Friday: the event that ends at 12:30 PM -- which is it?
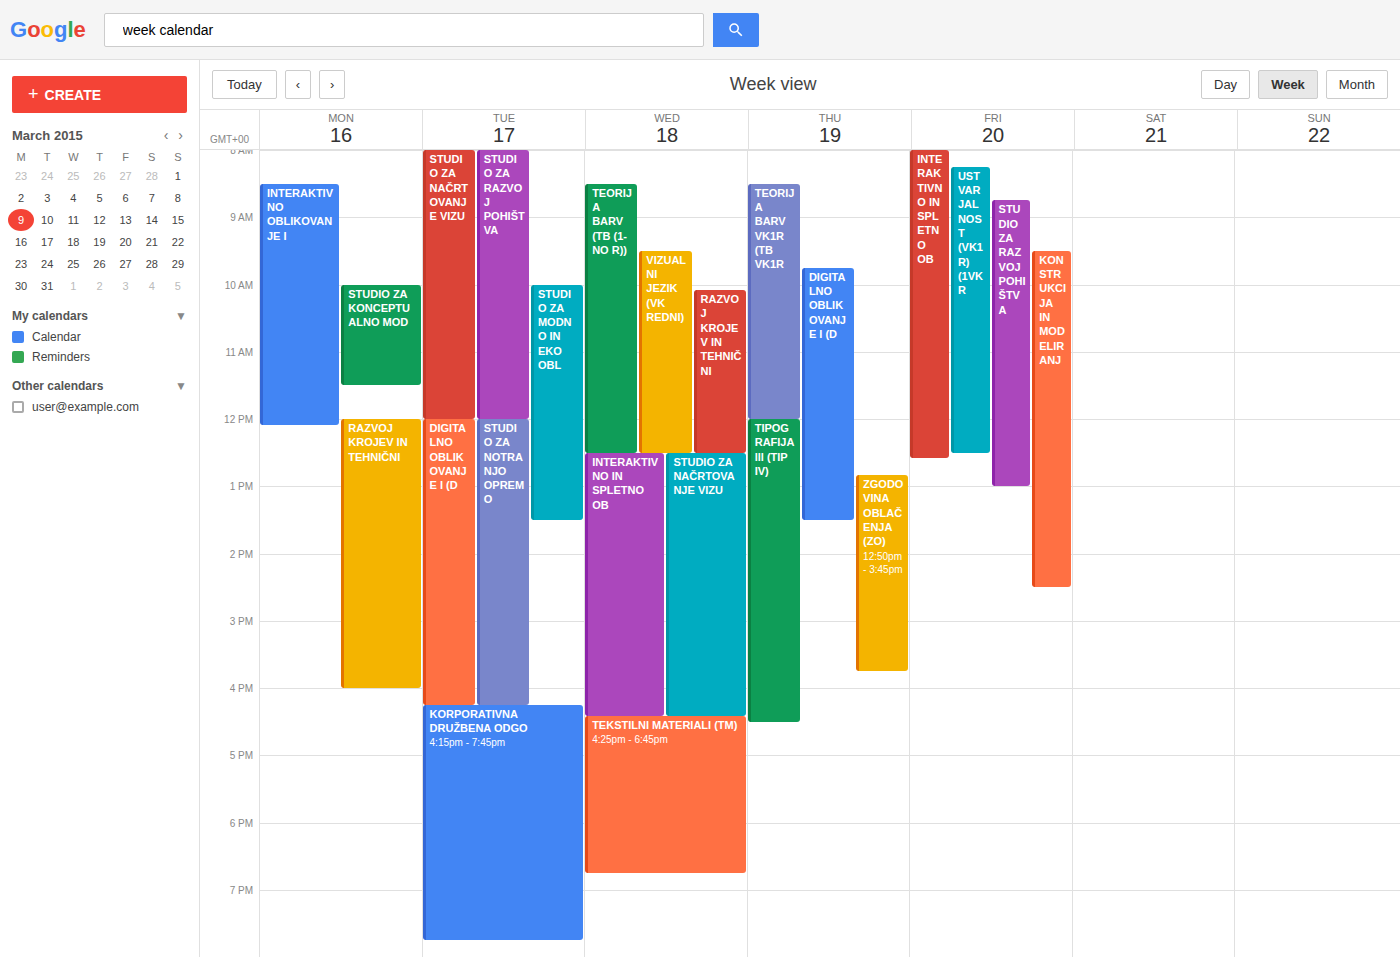
"USTVARJALNOST (VK1R) (1VKR"